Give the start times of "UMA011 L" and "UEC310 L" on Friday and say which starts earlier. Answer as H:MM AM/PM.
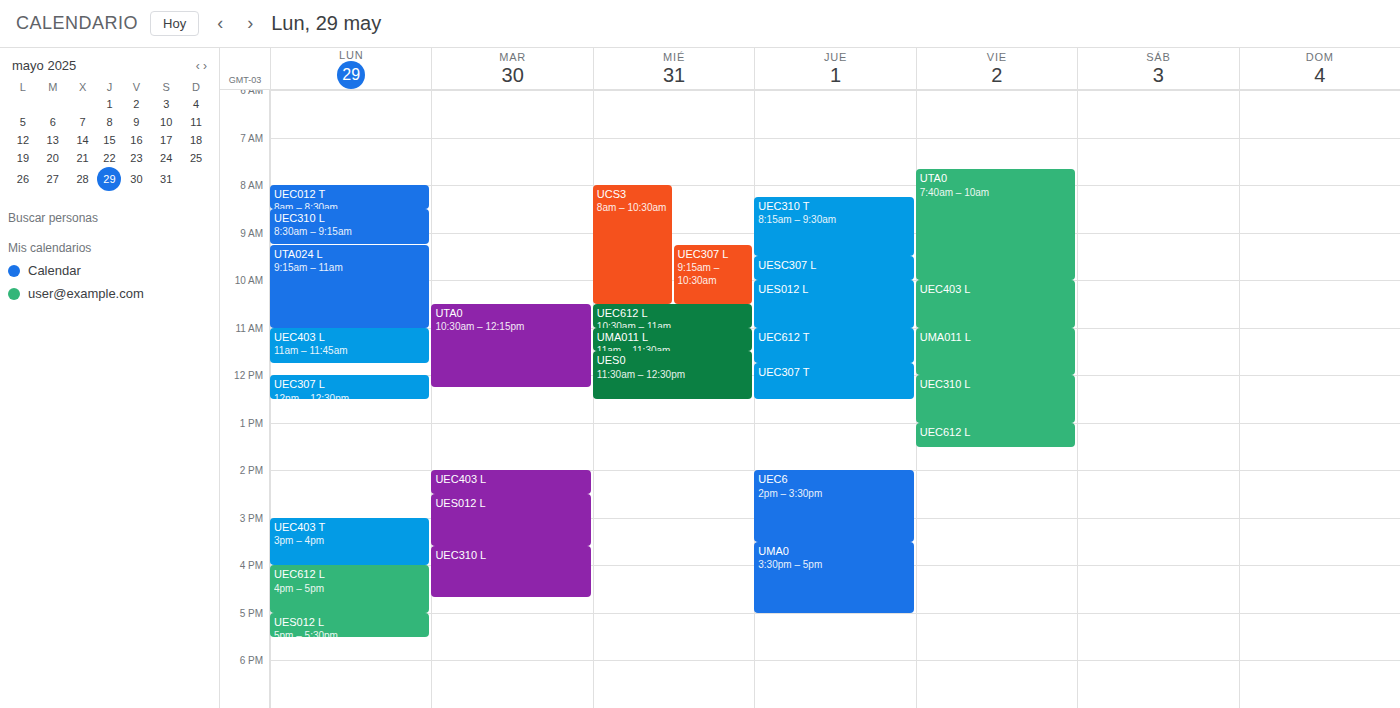
"UMA011 L" 11:00 AM; "UEC310 L" 12:00 PM.